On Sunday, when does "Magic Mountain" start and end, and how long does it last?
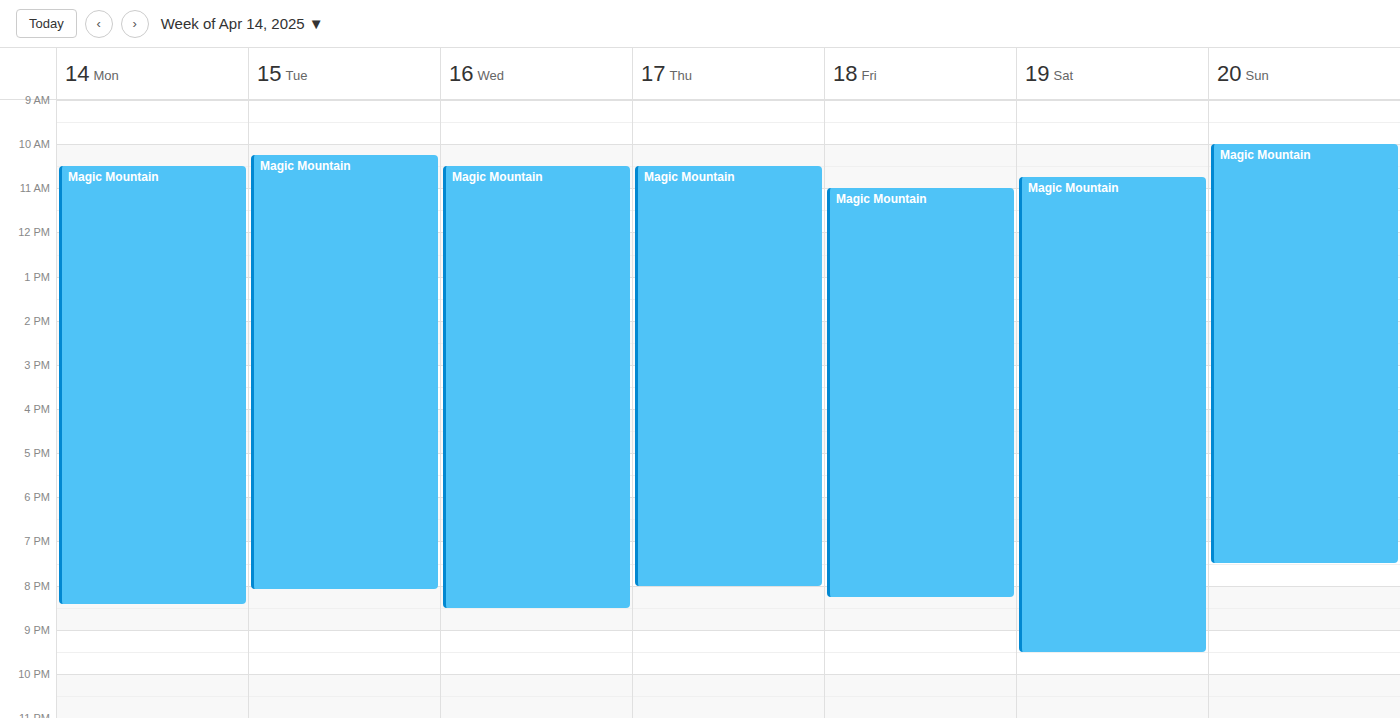
10:00 AM to 7:30 PM, 9 hours 30 minutes